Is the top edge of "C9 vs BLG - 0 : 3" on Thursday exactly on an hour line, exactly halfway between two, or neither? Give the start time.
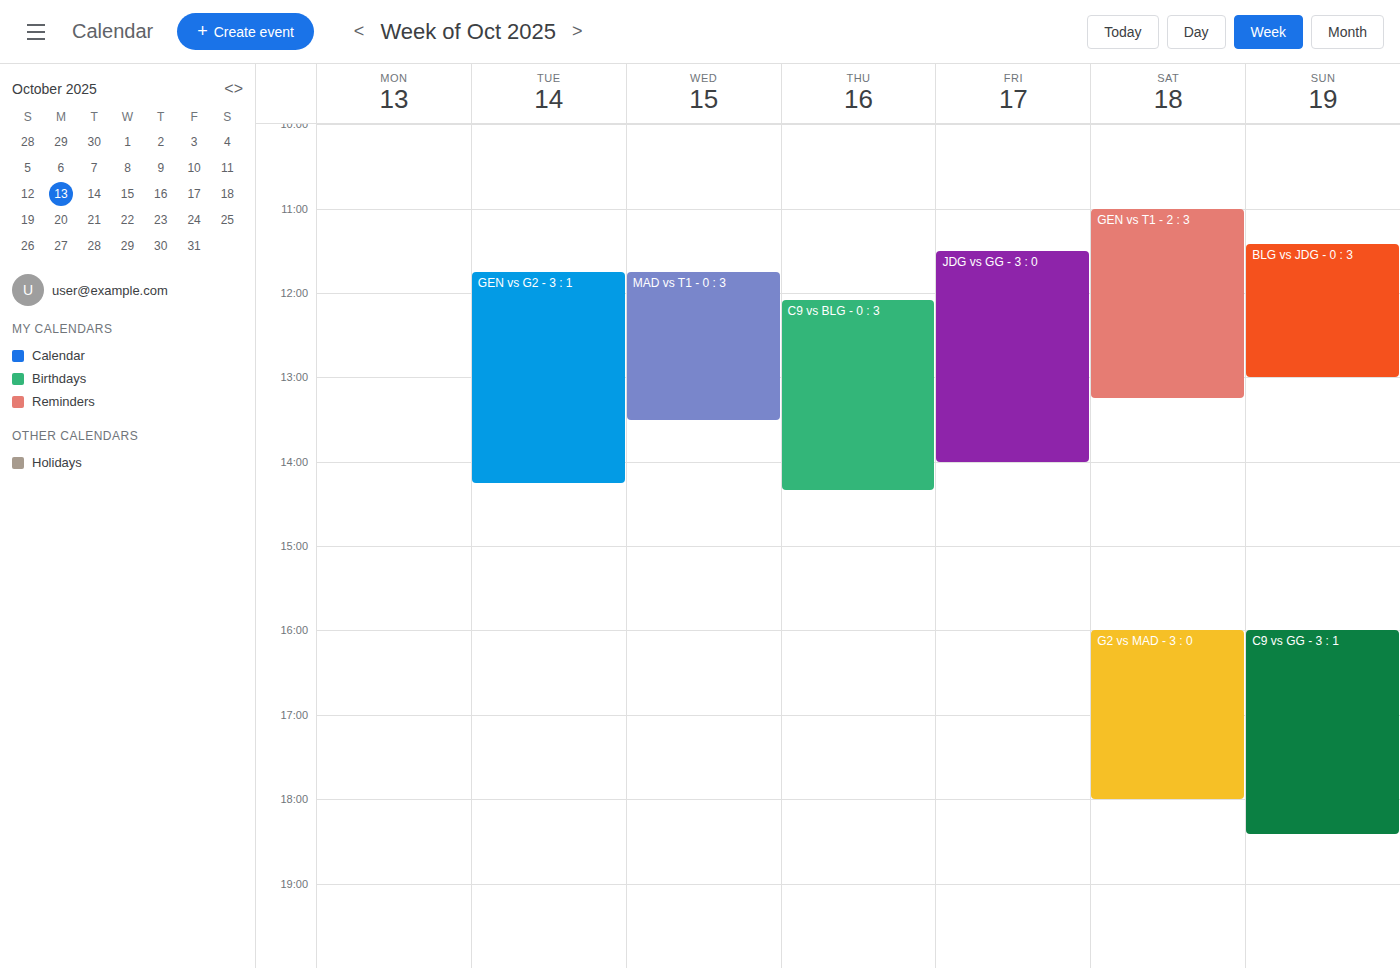
12:05 PM -- neither: 5 minutes below the 12 PM line and 55 minutes above the 1 PM line.